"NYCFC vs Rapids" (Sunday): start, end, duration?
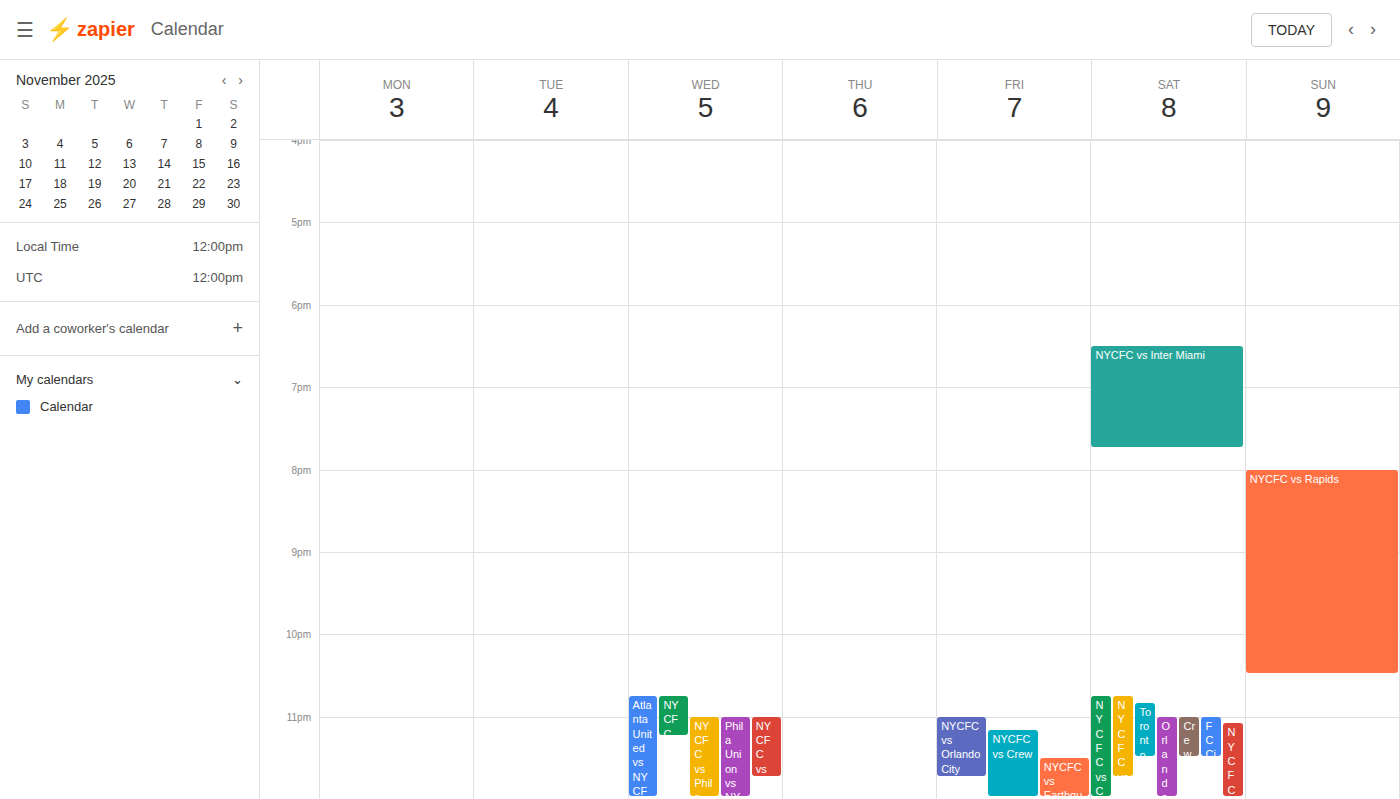
8:00 PM to 10:30 PM, 2 hours 30 minutes